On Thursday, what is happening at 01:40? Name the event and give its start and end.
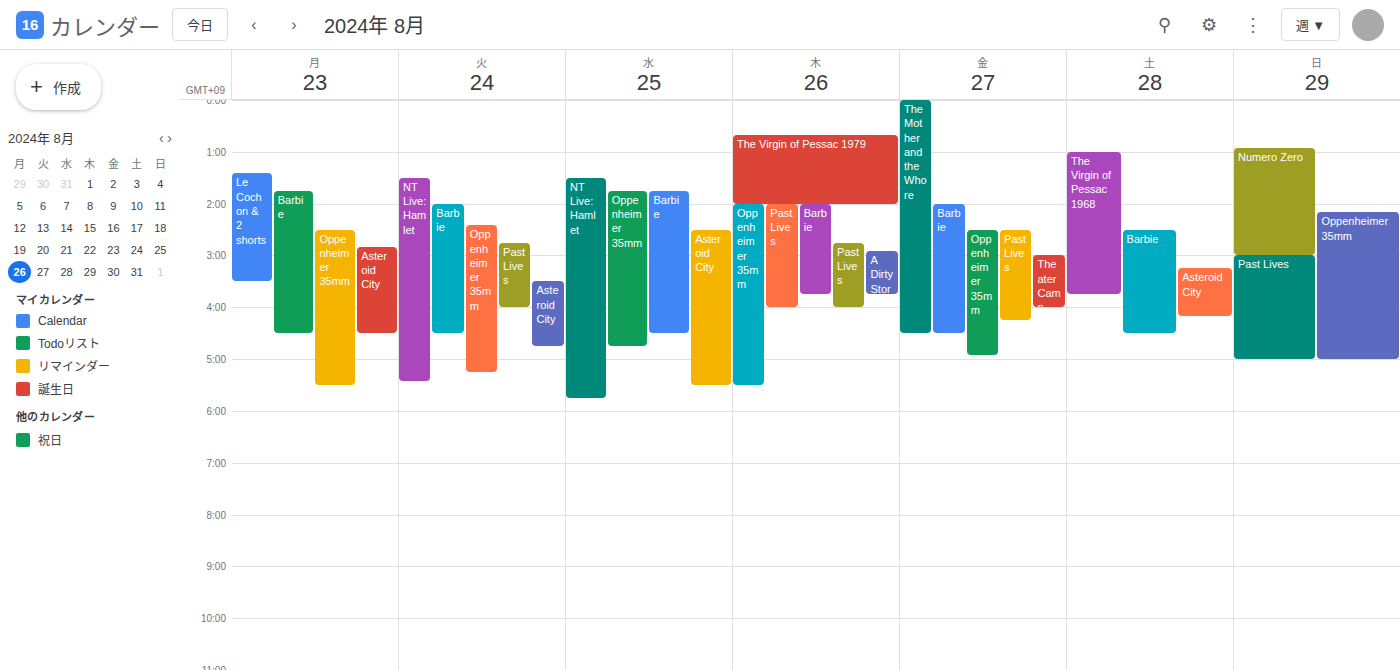
"The Virgin of Pessac 1979", 00:40 to 02:00